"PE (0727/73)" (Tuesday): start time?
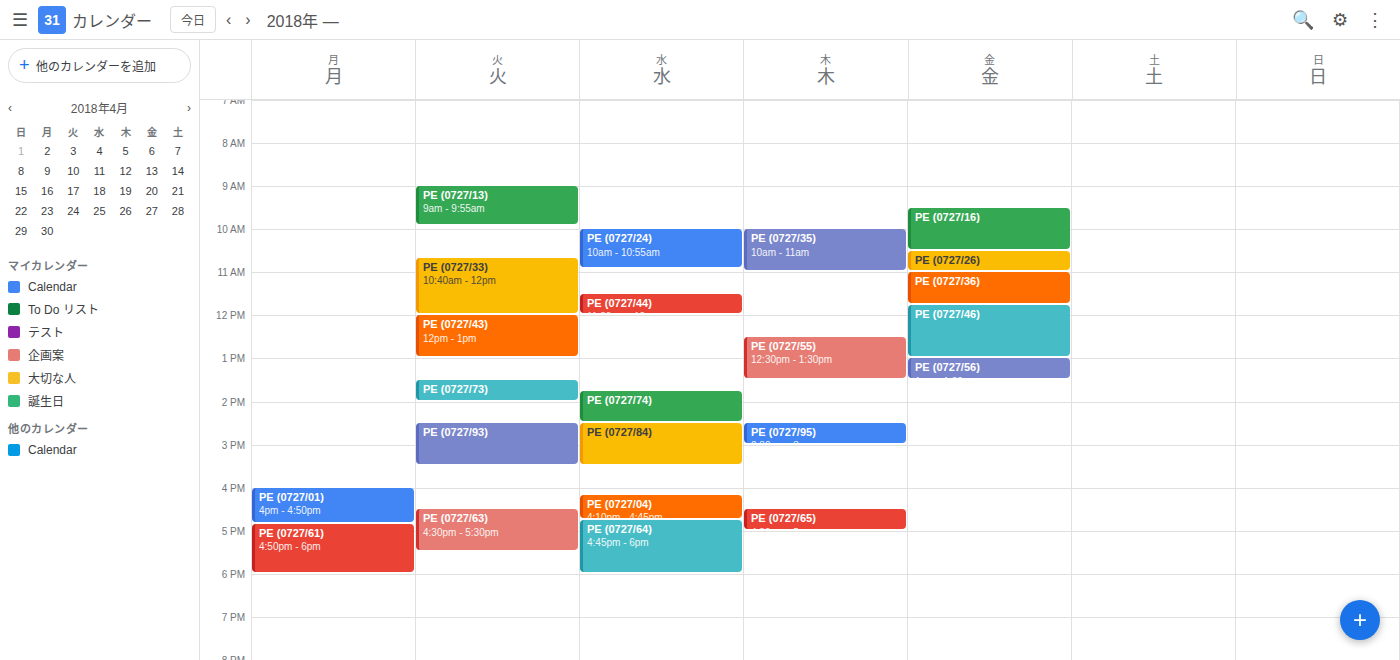
13:30